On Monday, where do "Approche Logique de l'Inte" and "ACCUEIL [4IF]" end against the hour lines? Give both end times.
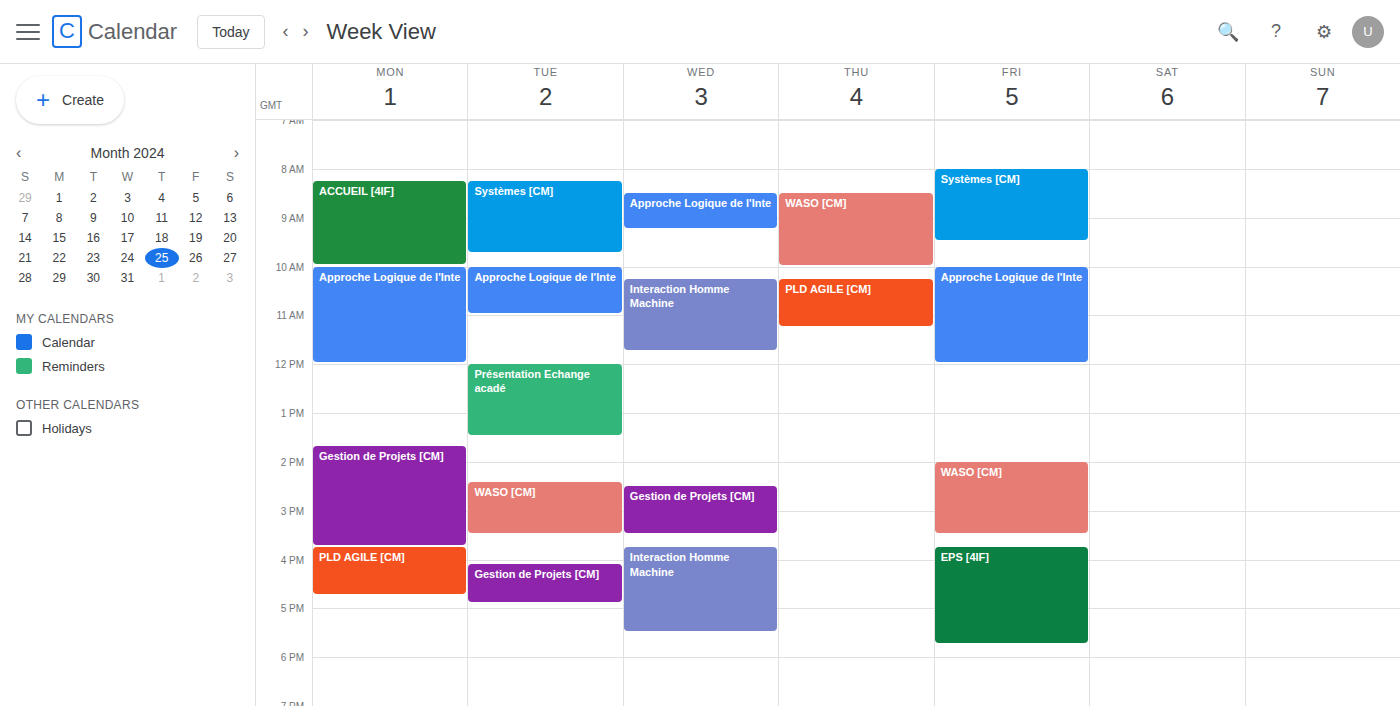
"Approche Logique de l'Inte": 12:00 PM, exactly on the 12 PM line. "ACCUEIL [4IF]": 10:00 AM, exactly on the 10 AM line.